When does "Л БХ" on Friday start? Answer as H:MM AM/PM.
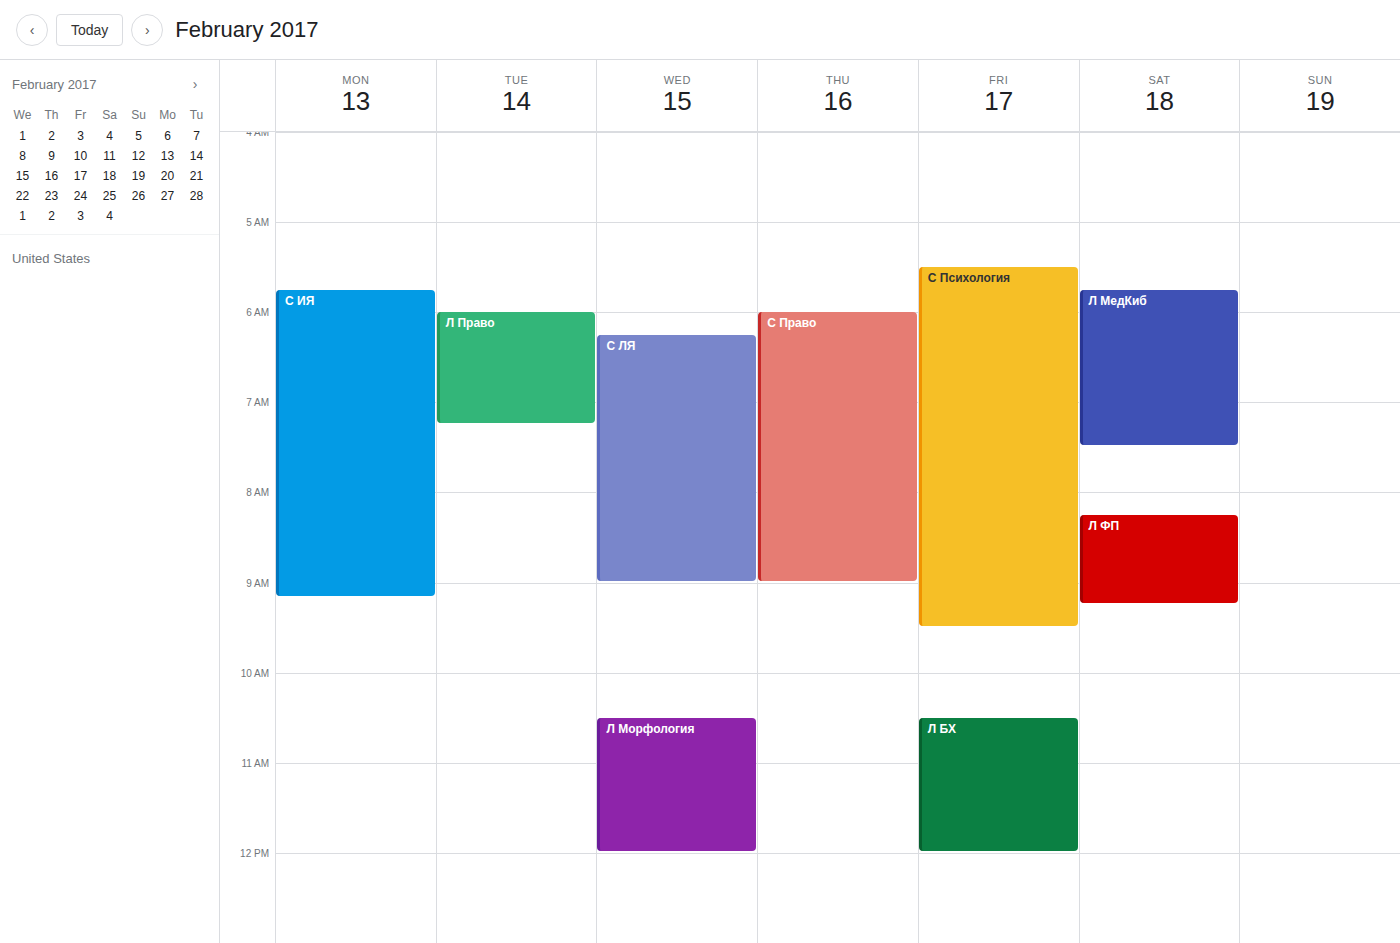
10:30 AM